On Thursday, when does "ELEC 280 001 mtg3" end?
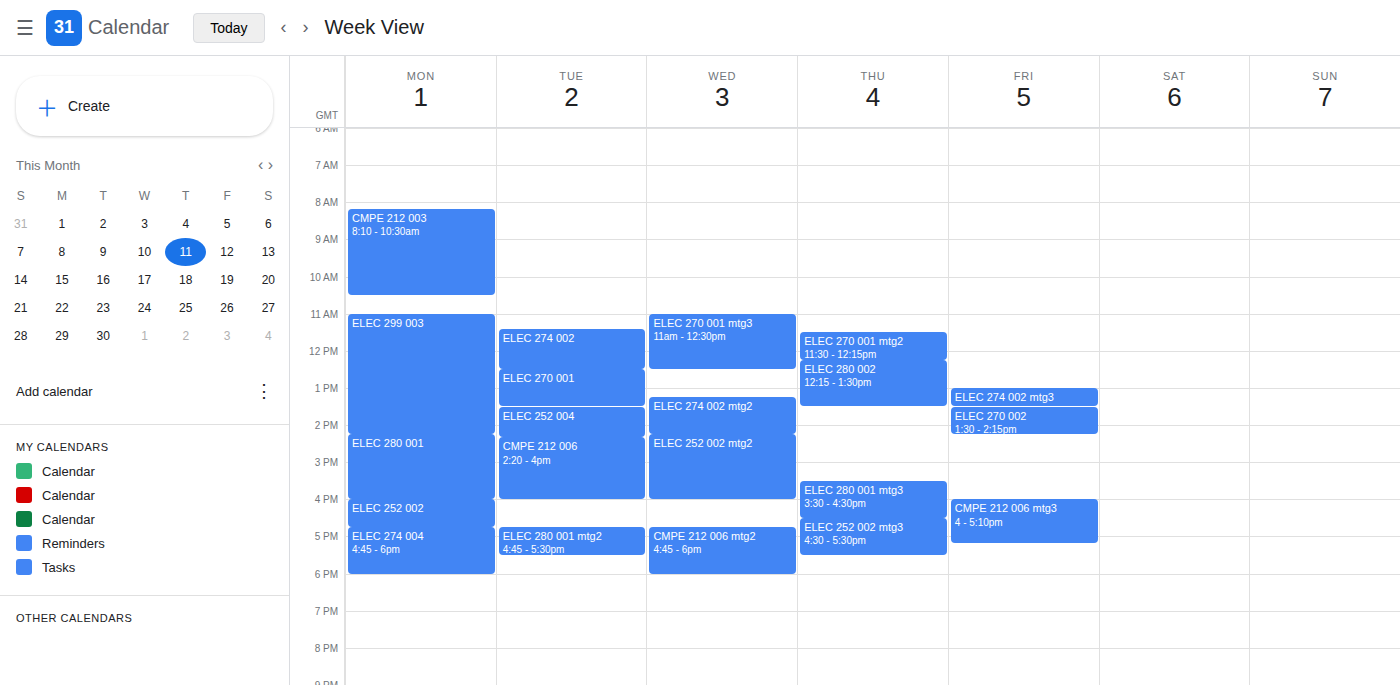
4:30 PM